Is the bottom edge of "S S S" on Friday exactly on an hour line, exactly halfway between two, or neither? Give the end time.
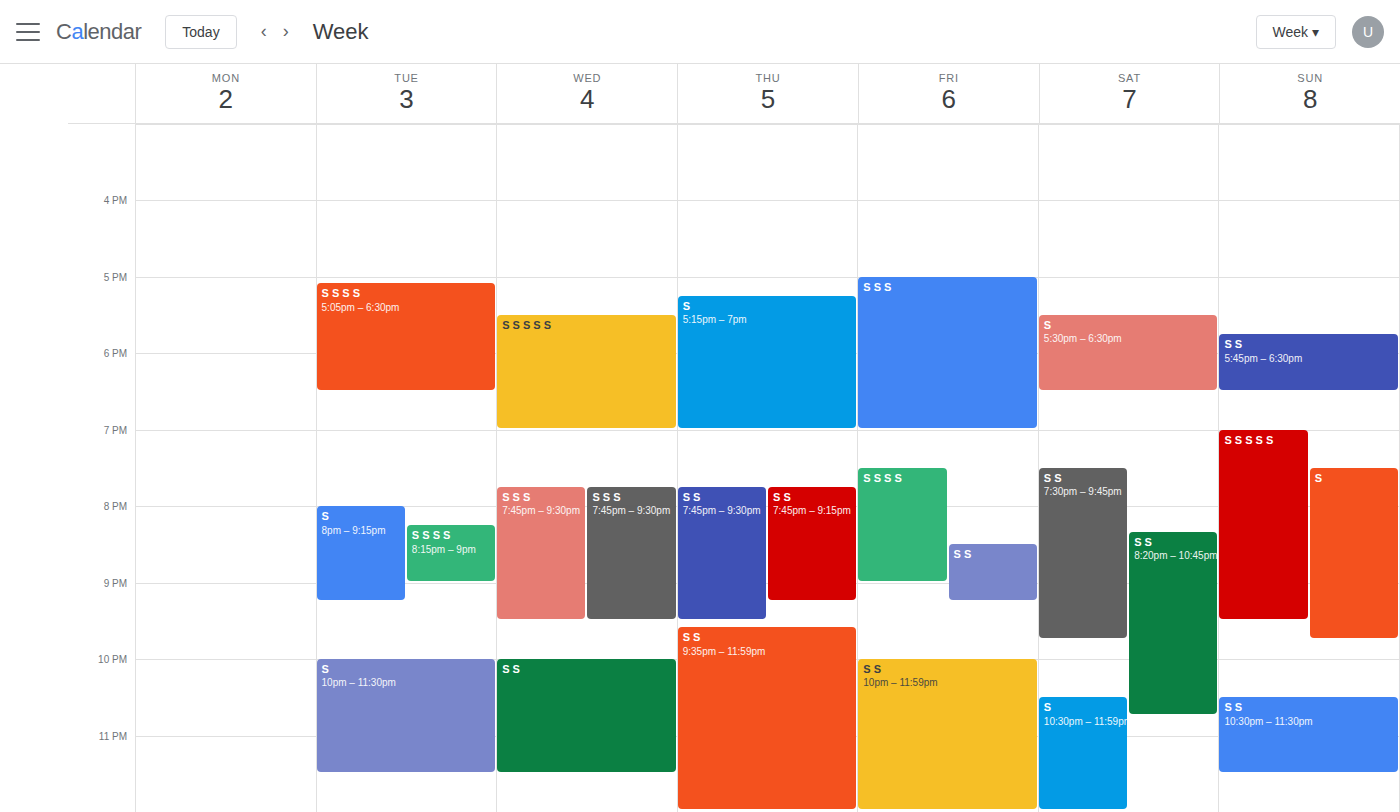
19:00 -- exactly on the 19:00 line.